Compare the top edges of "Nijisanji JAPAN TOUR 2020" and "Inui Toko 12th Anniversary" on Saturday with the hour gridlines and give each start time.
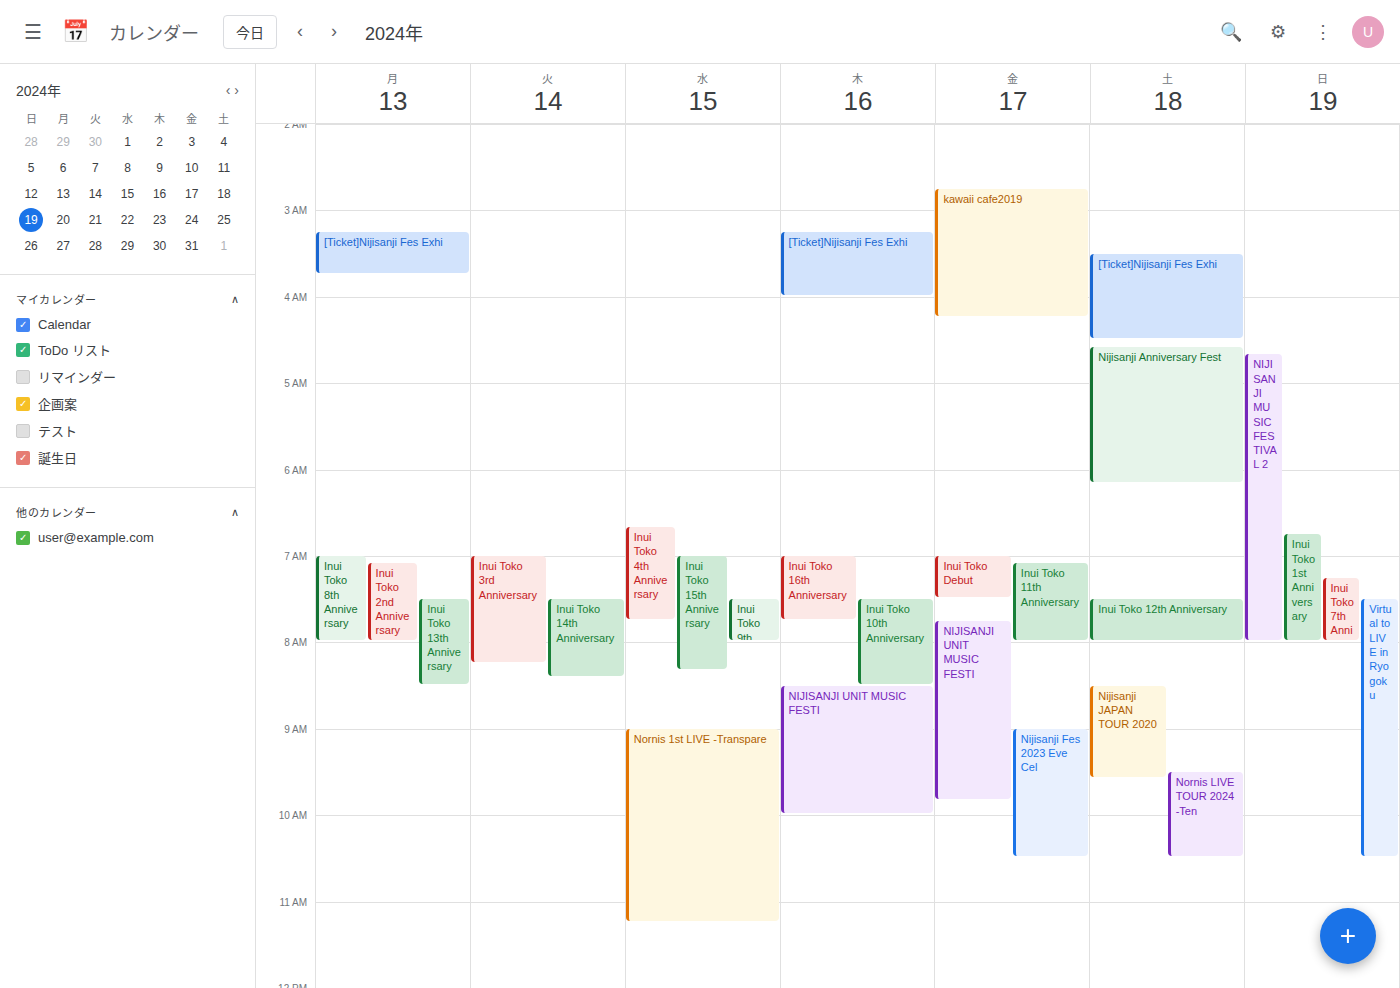
"Nijisanji JAPAN TOUR 2020": 08:30, halfway between the 08:00 and 09:00 lines. "Inui Toko 12th Anniversary": 07:30, halfway between the 07:00 and 08:00 lines.